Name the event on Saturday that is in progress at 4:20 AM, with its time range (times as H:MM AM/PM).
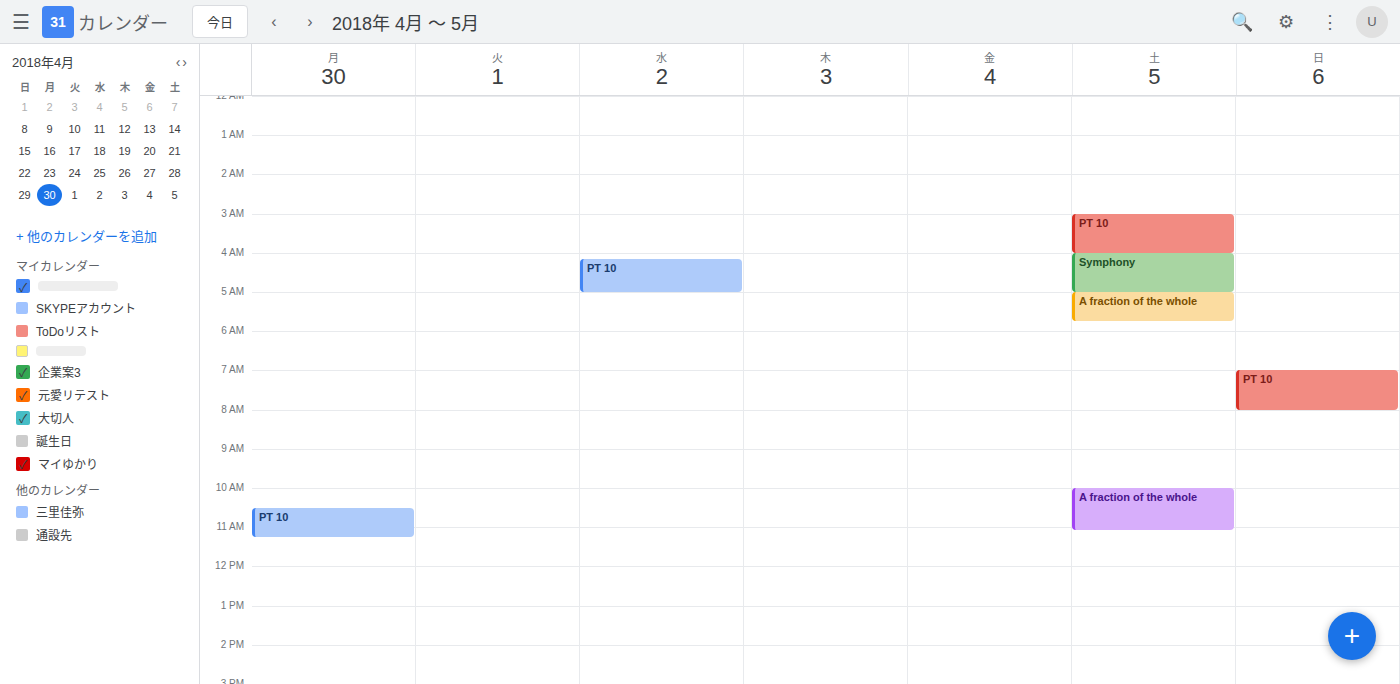
"Symphony", 4:00 AM to 5:00 AM